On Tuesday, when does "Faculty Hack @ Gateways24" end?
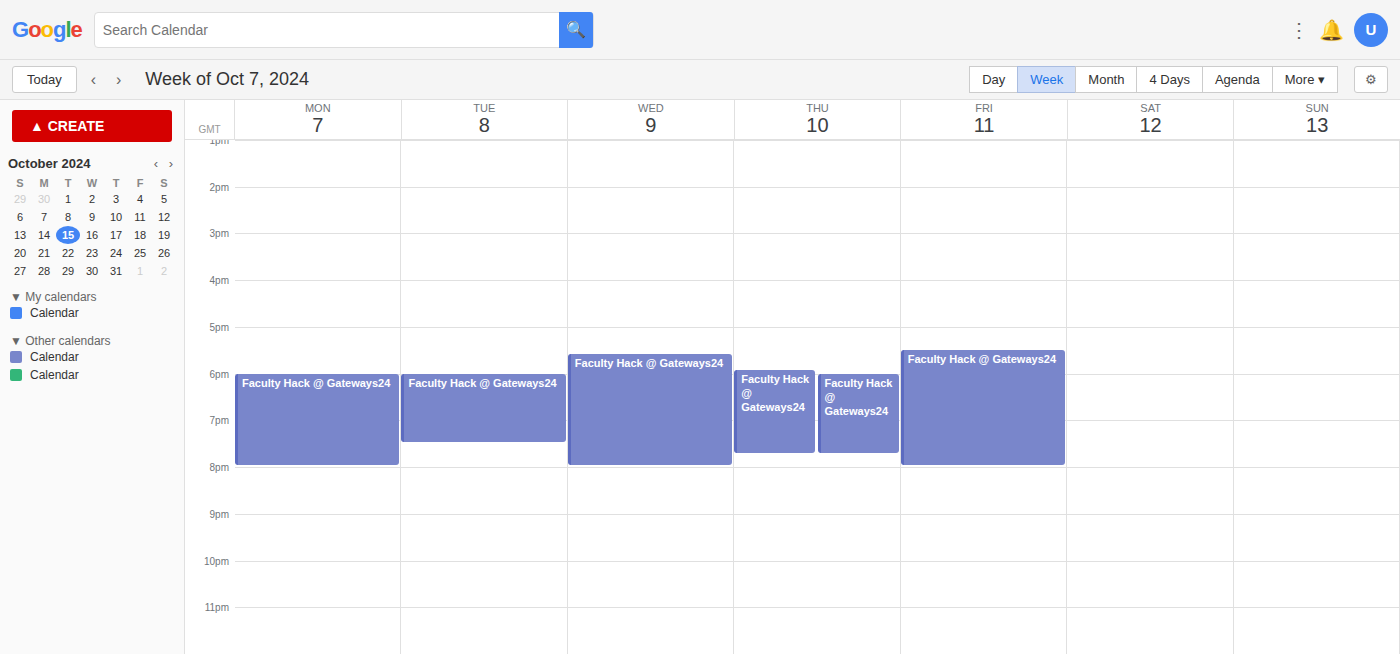
19:30